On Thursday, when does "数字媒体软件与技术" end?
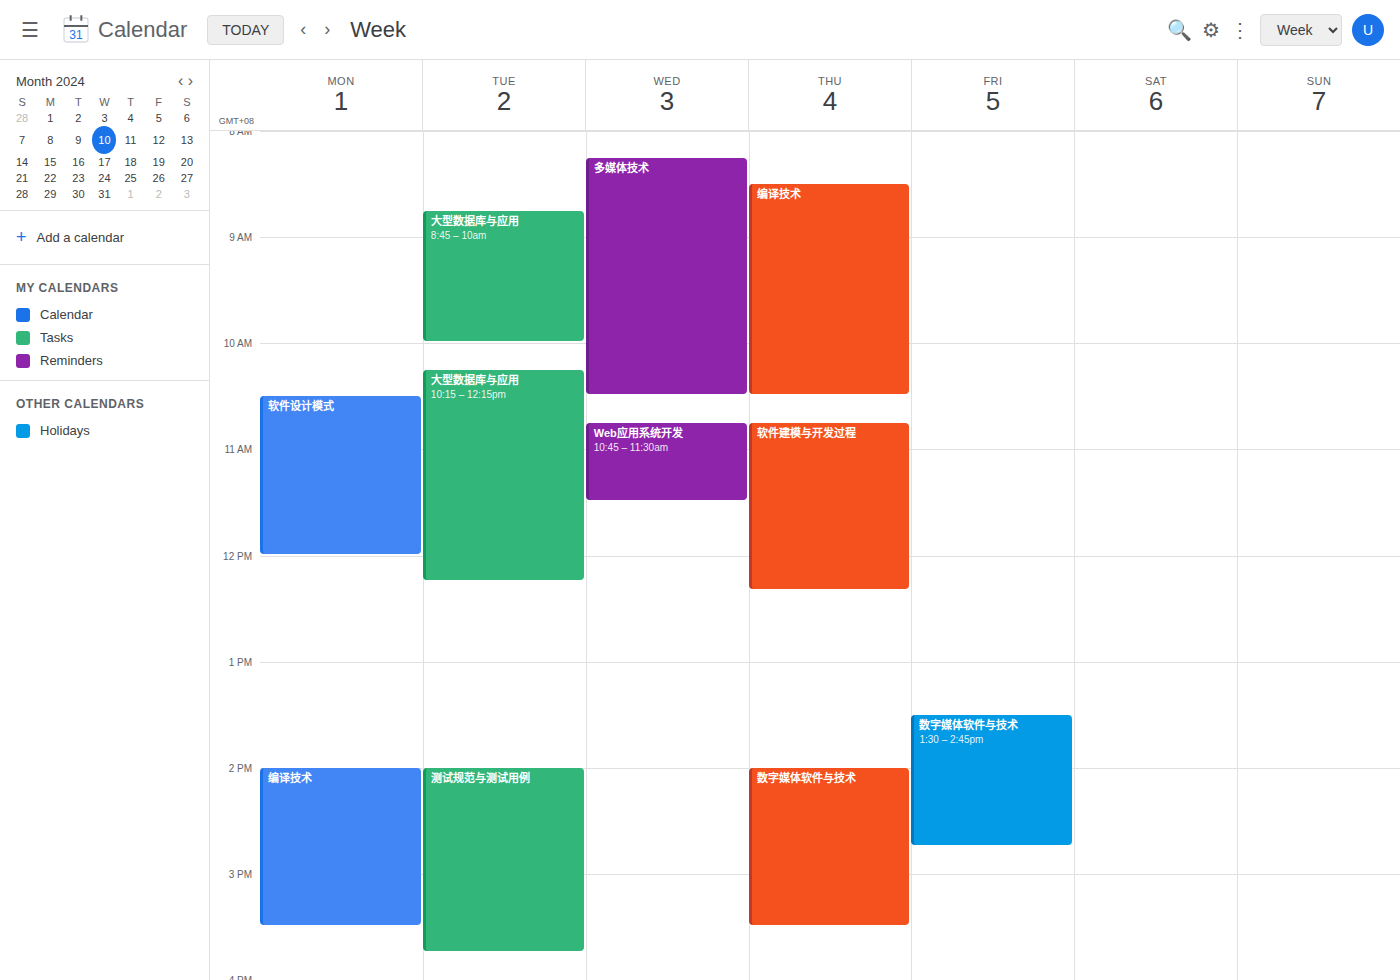
3:30 PM